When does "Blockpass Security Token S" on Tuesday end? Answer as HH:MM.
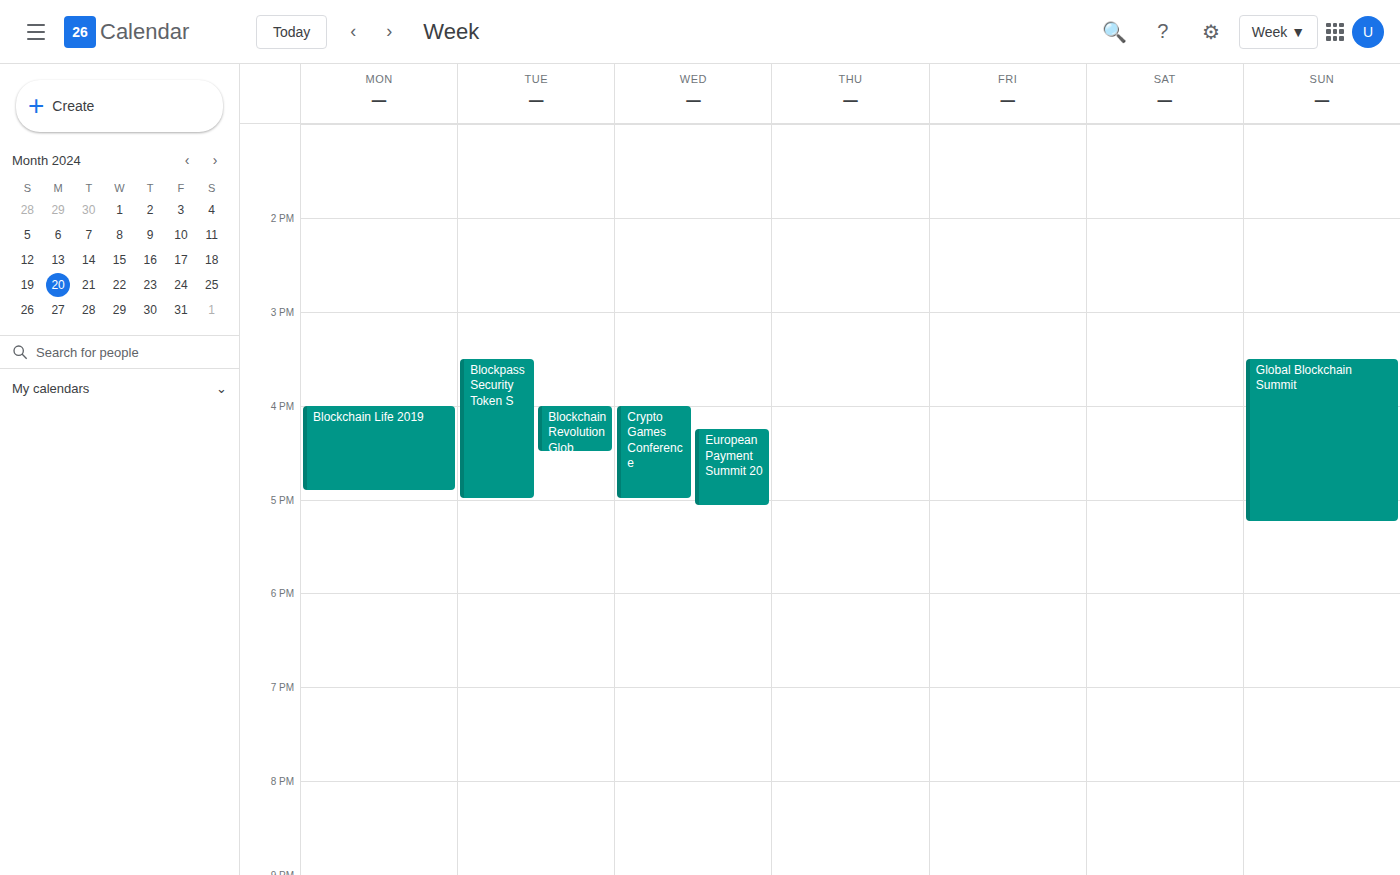
17:00